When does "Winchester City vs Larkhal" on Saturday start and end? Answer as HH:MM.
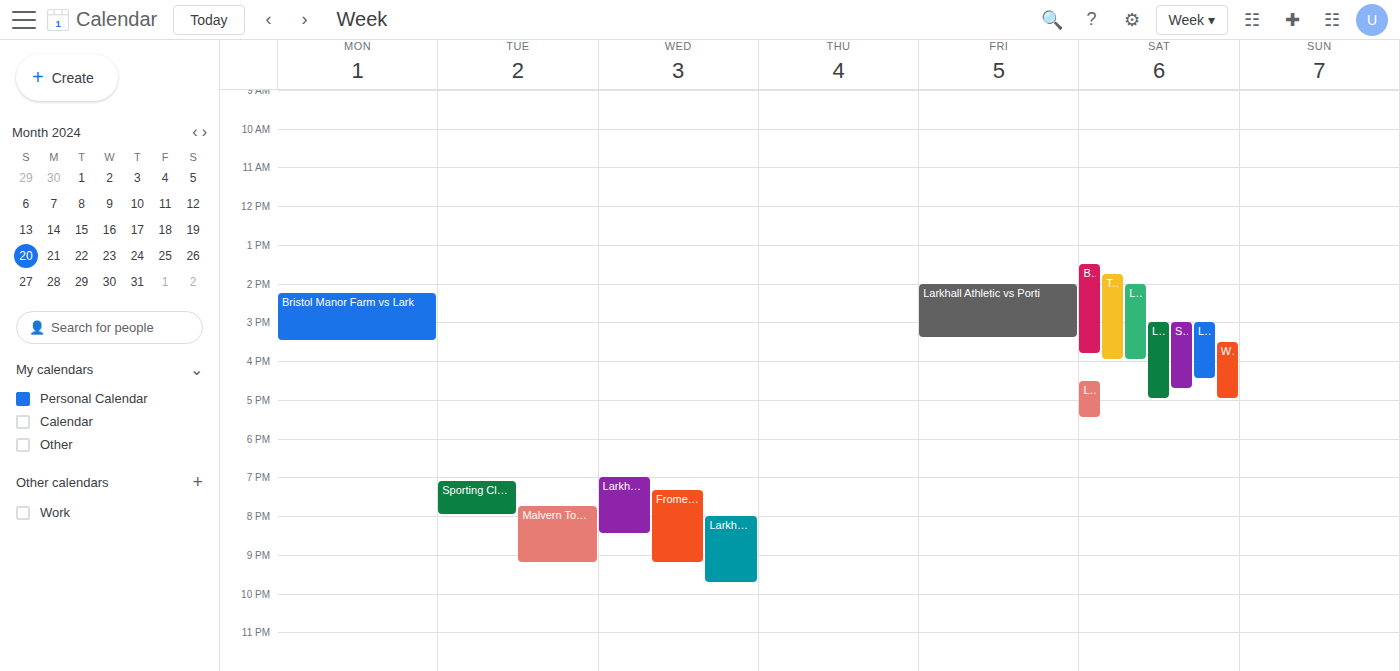
15:30 to 17:00